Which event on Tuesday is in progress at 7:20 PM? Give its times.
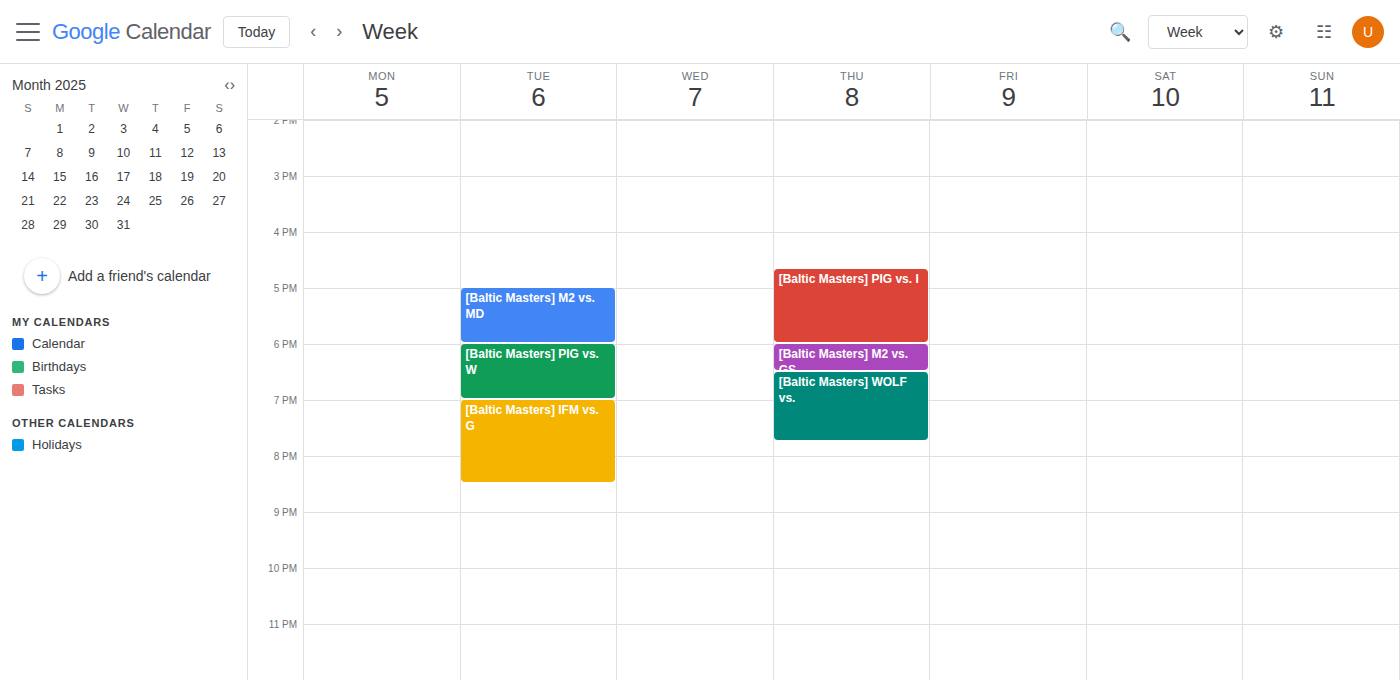
"[Baltic Masters] IFM vs. G", 7:00 PM to 8:30 PM